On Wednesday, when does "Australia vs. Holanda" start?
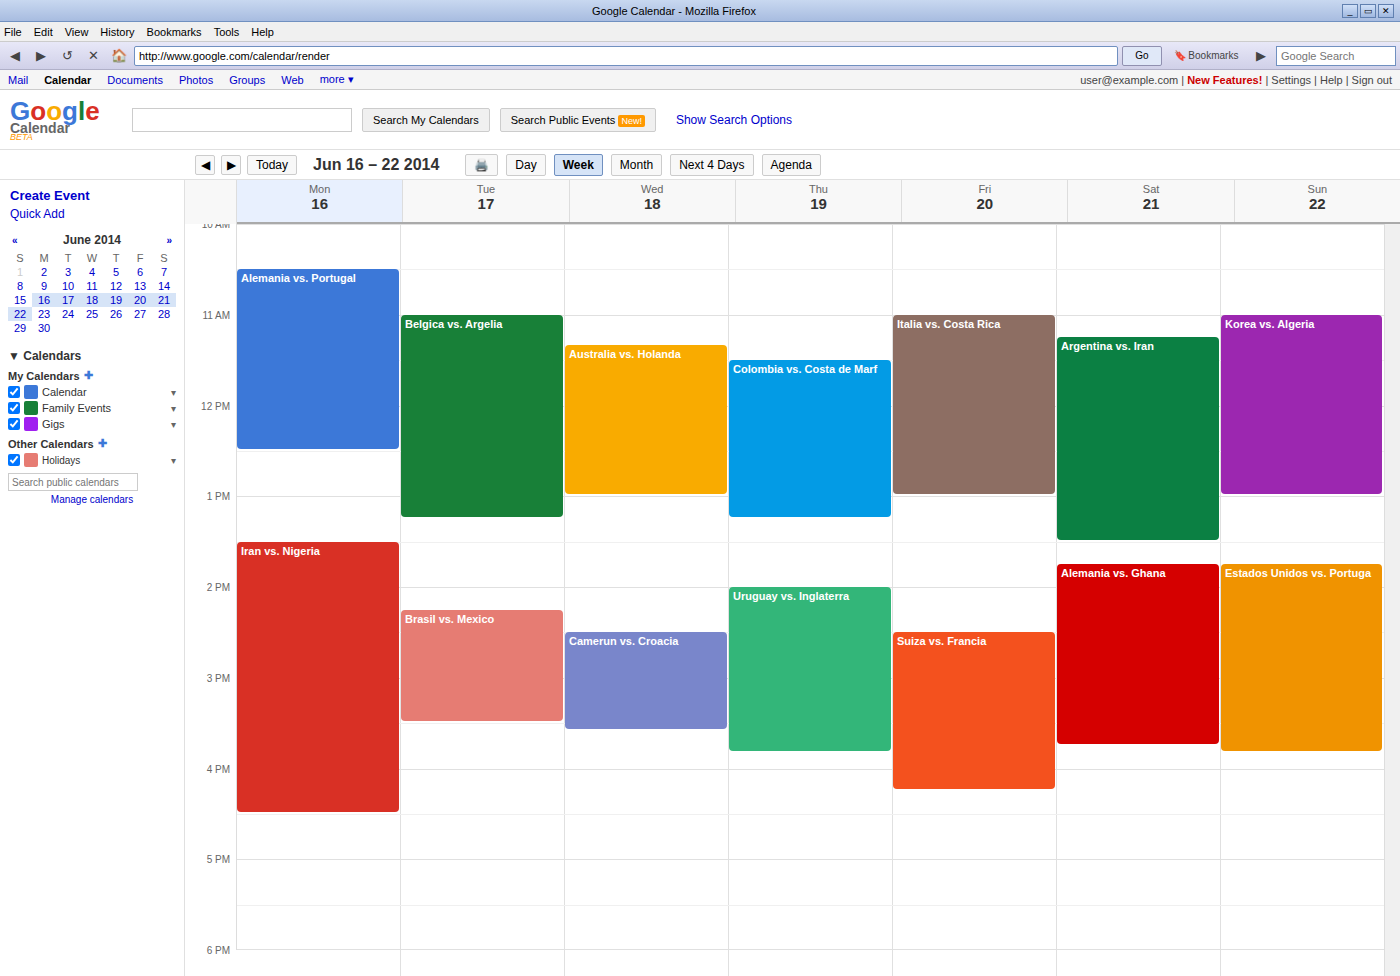
11:20 AM